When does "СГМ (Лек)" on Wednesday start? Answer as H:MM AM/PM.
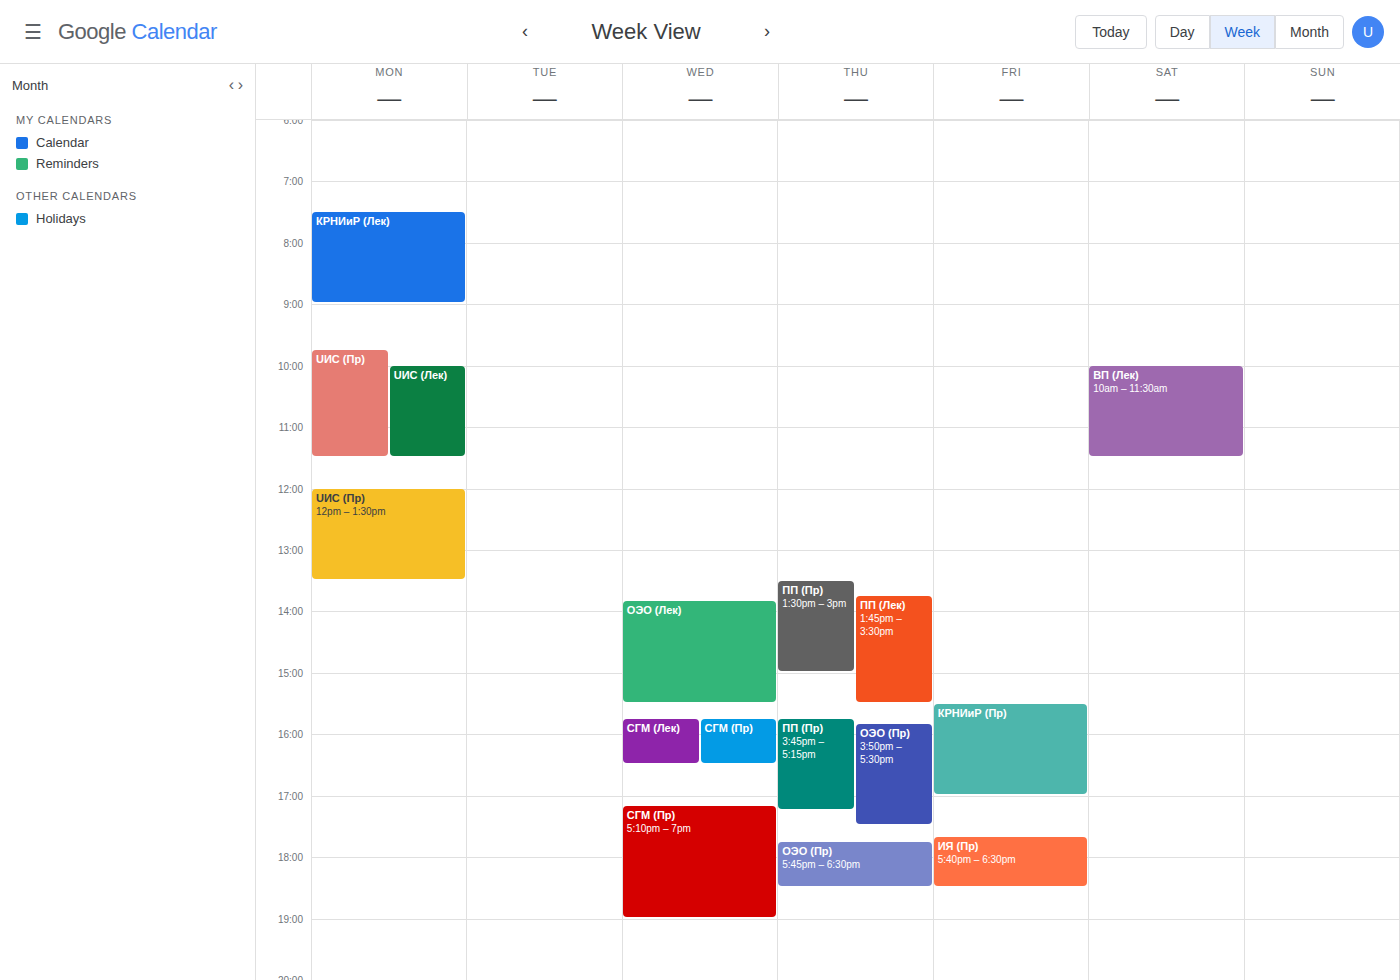
3:45 PM